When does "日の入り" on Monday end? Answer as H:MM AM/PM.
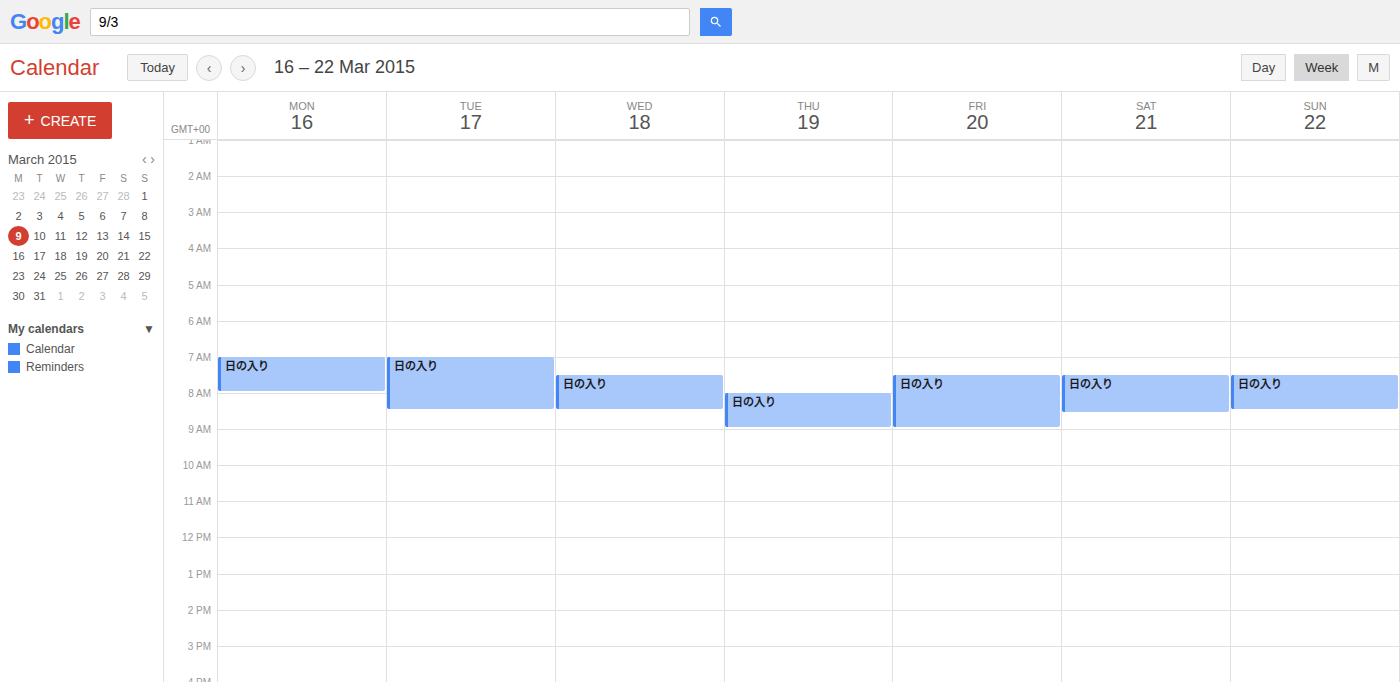
8:00 AM